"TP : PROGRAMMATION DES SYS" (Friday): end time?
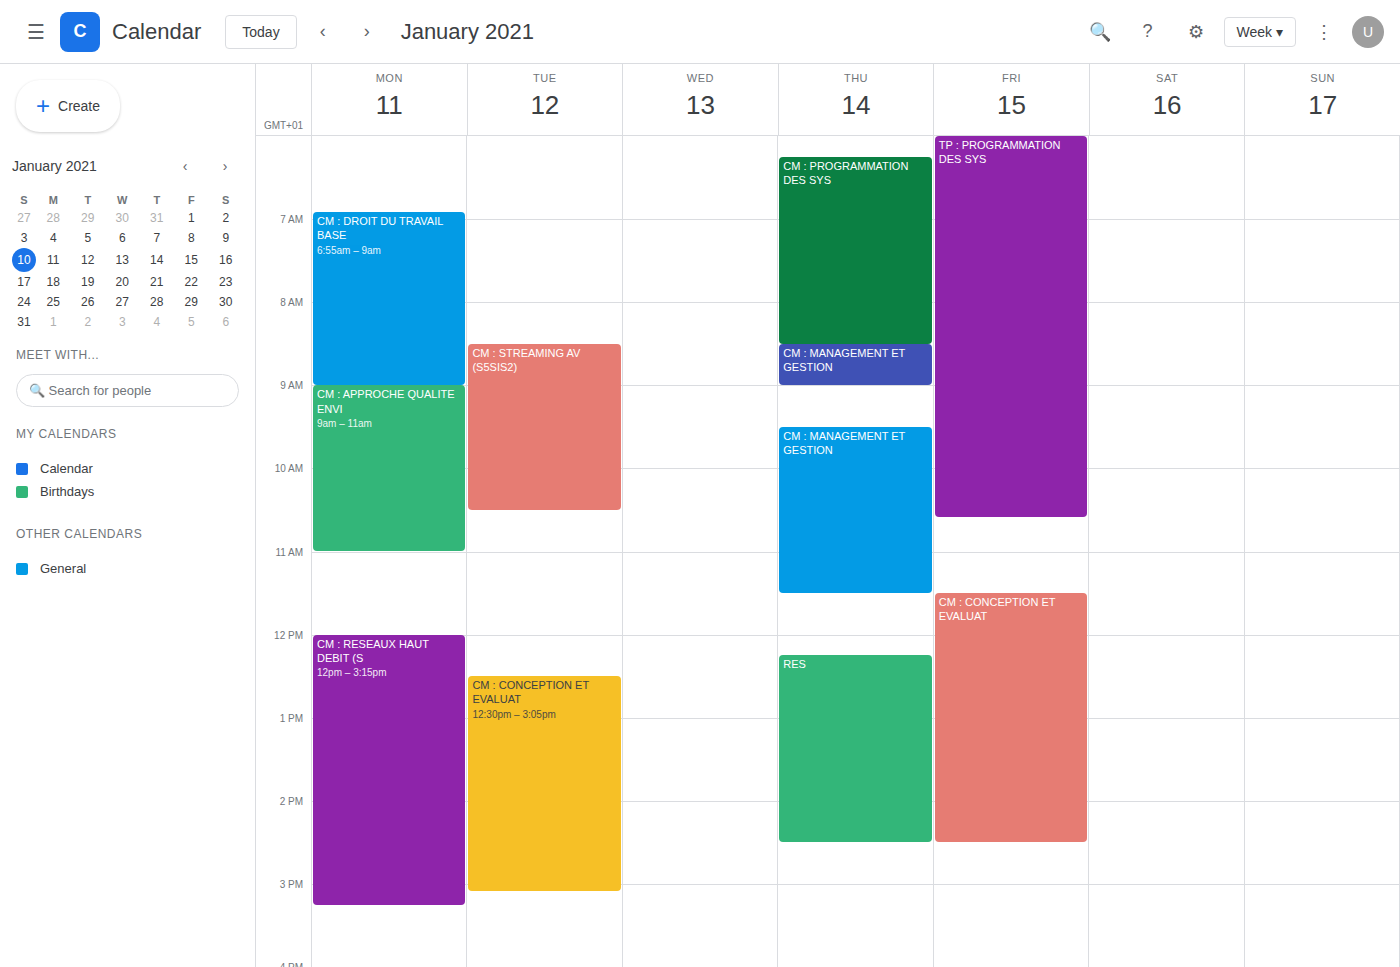
10:35 AM